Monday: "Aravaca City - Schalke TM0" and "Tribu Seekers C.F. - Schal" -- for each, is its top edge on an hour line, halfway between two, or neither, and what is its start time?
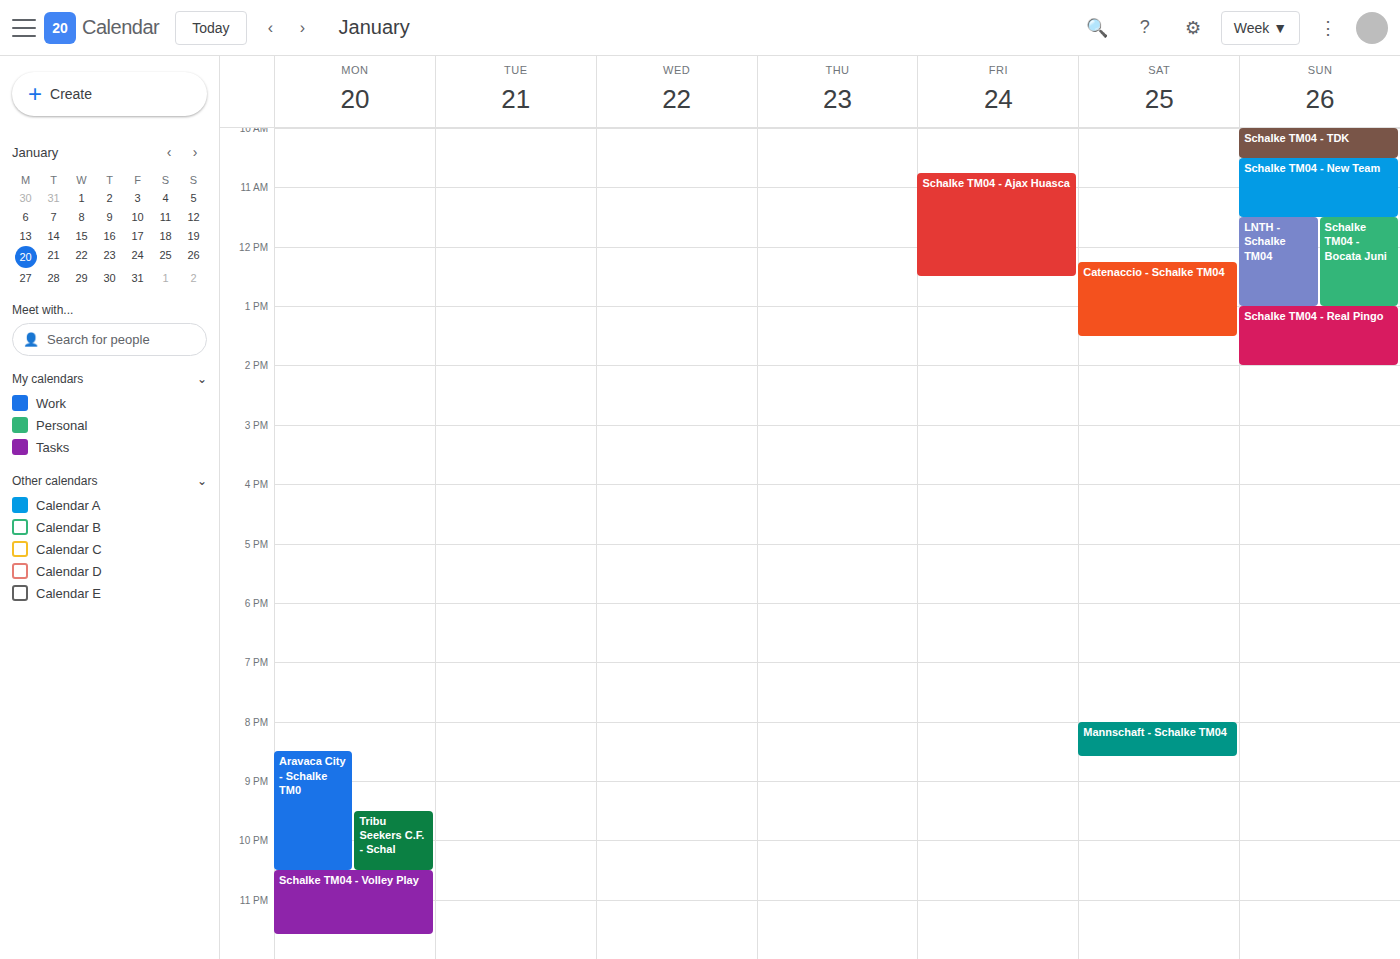
"Aravaca City - Schalke TM0": 8:30 PM, halfway between the 8 PM and 9 PM lines. "Tribu Seekers C.F. - Schal": 9:30 PM, halfway between the 9 PM and 10 PM lines.